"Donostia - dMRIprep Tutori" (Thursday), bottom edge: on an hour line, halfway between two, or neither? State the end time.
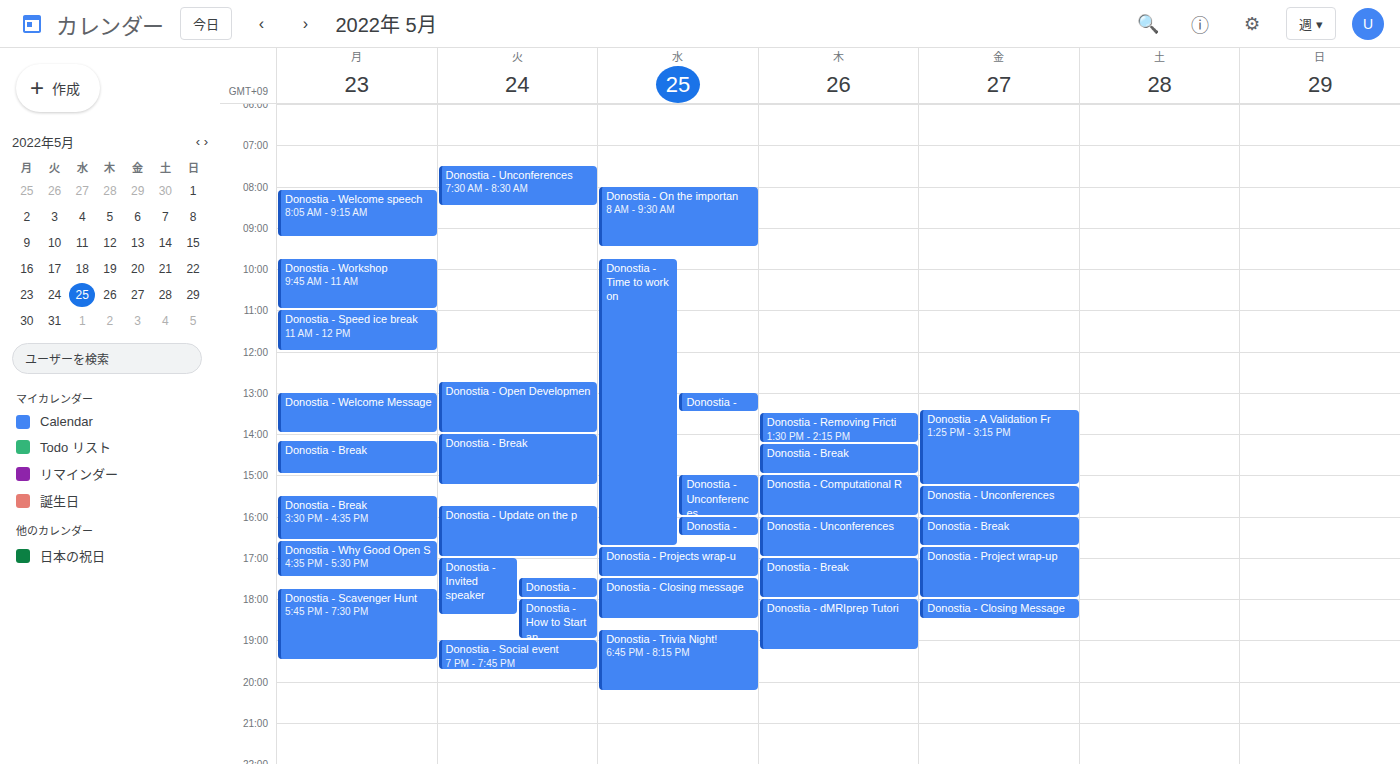
7:15 PM -- neither: a quarter of the way from the 7 PM line to the 8 PM line.